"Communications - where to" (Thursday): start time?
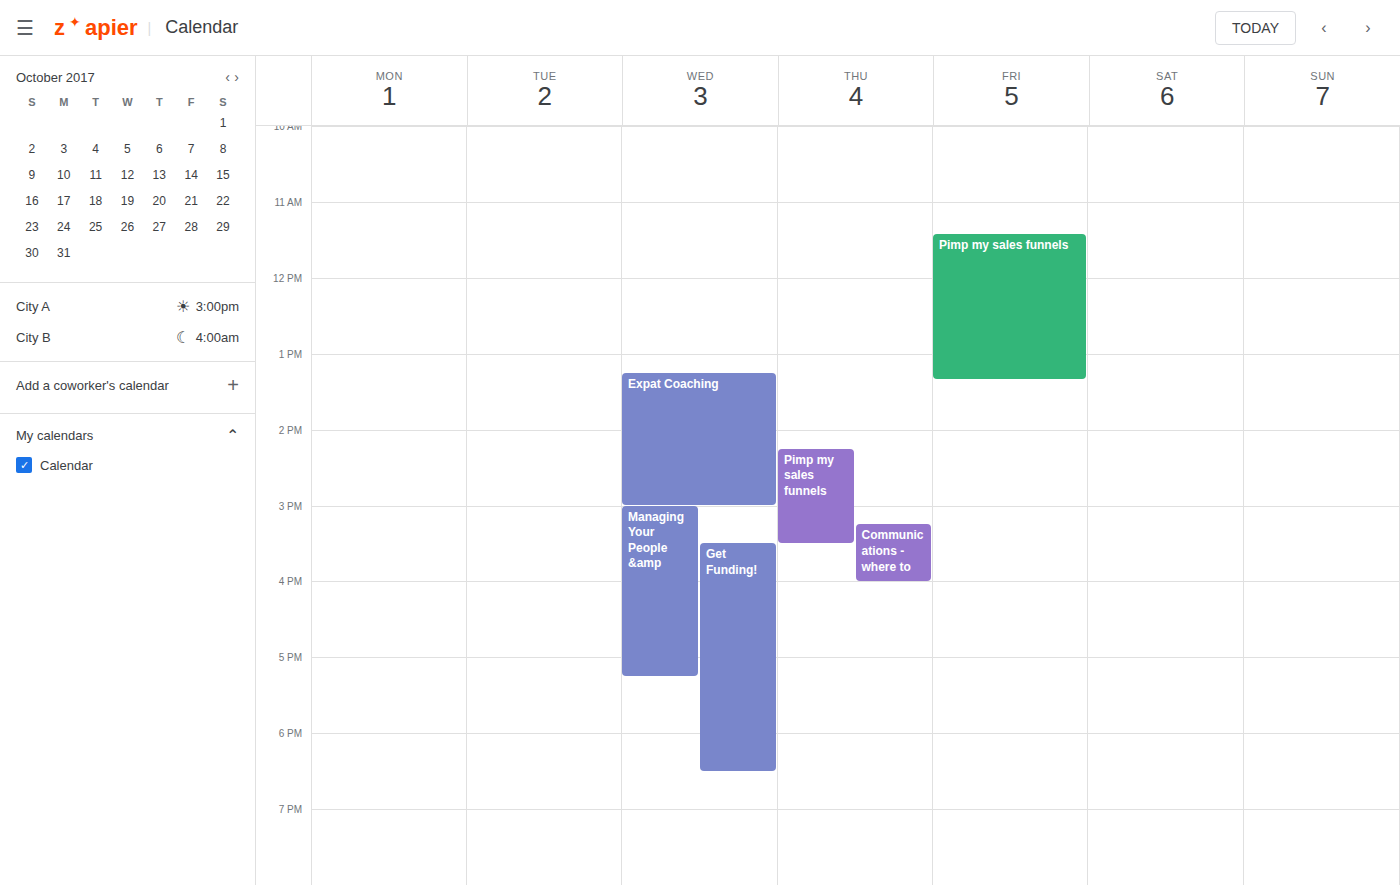
3:15 PM